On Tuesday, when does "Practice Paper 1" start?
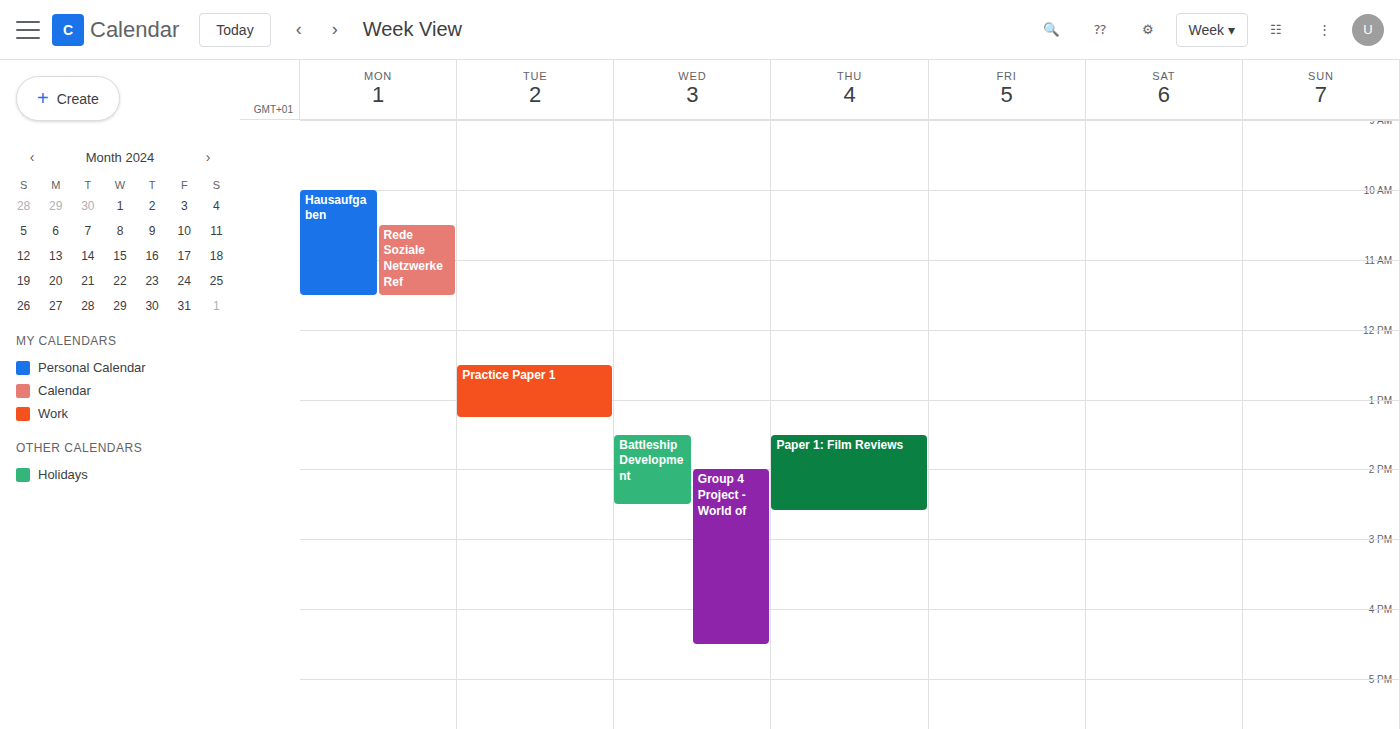
12:30 PM